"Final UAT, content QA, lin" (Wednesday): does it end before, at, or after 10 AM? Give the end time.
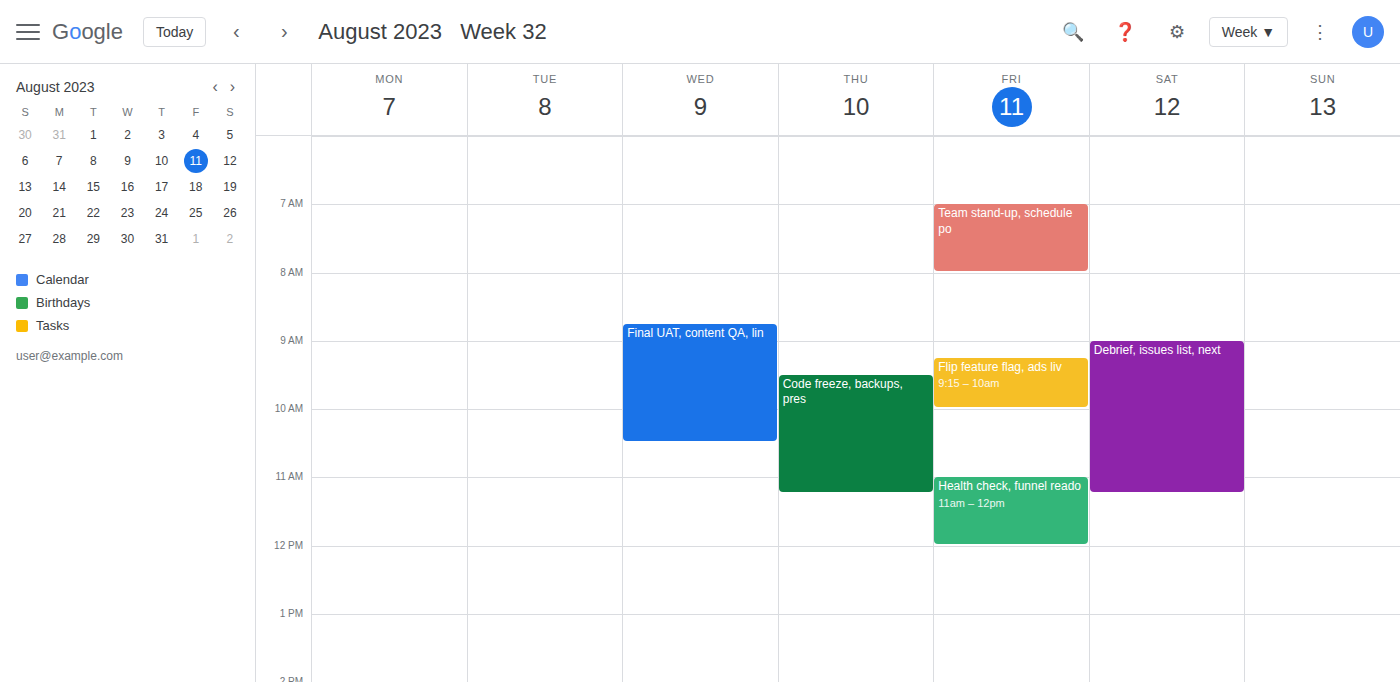
10:30 AM -- after 10 AM, 30 minutes below the 10 AM line.